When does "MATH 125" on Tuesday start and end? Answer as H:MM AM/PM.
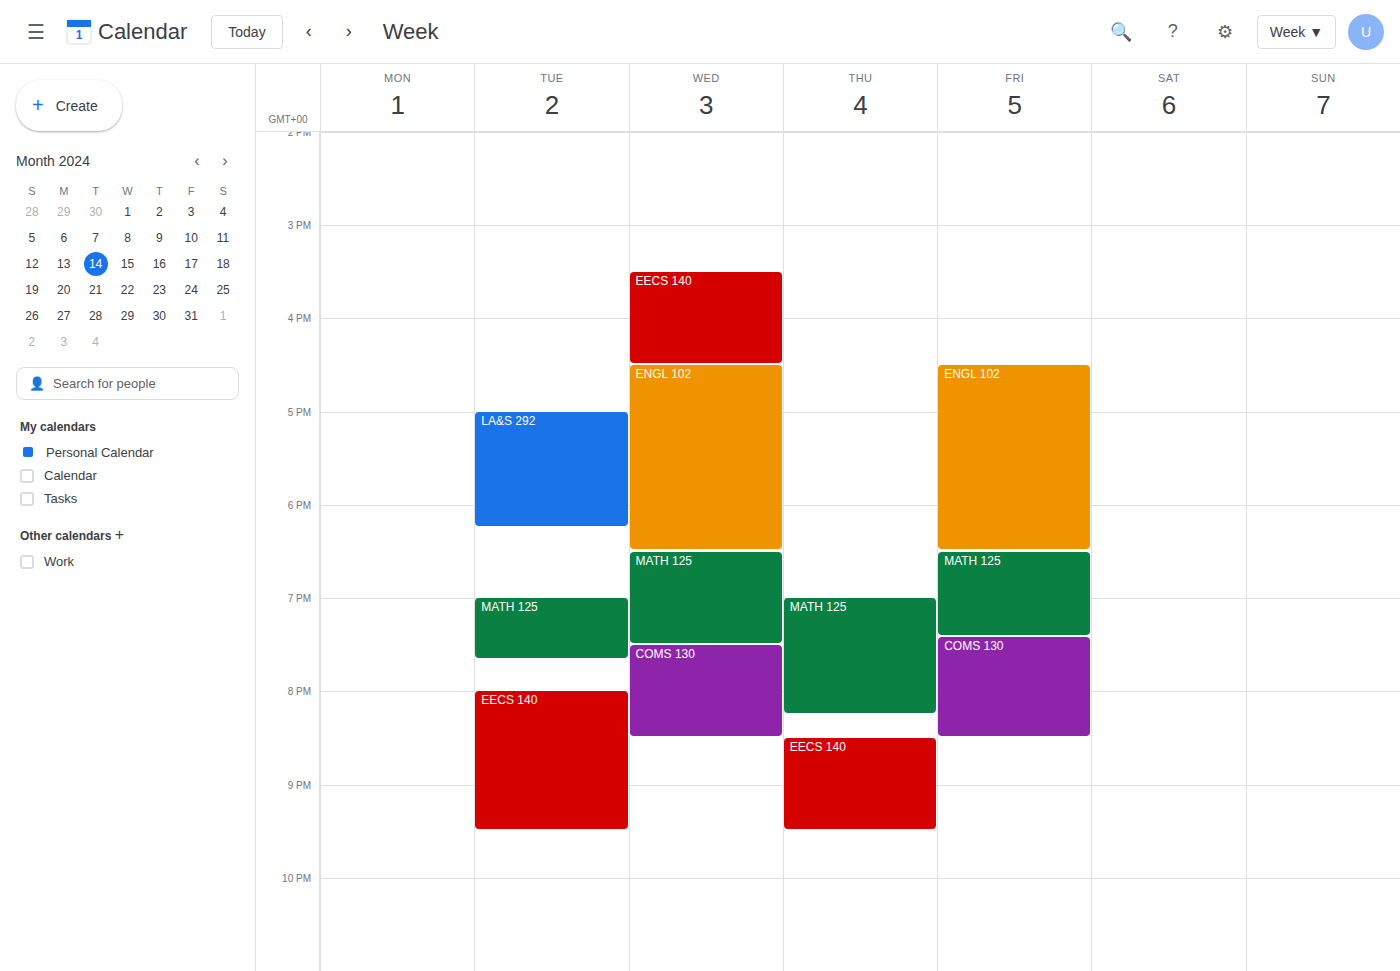
7:00 PM to 7:40 PM